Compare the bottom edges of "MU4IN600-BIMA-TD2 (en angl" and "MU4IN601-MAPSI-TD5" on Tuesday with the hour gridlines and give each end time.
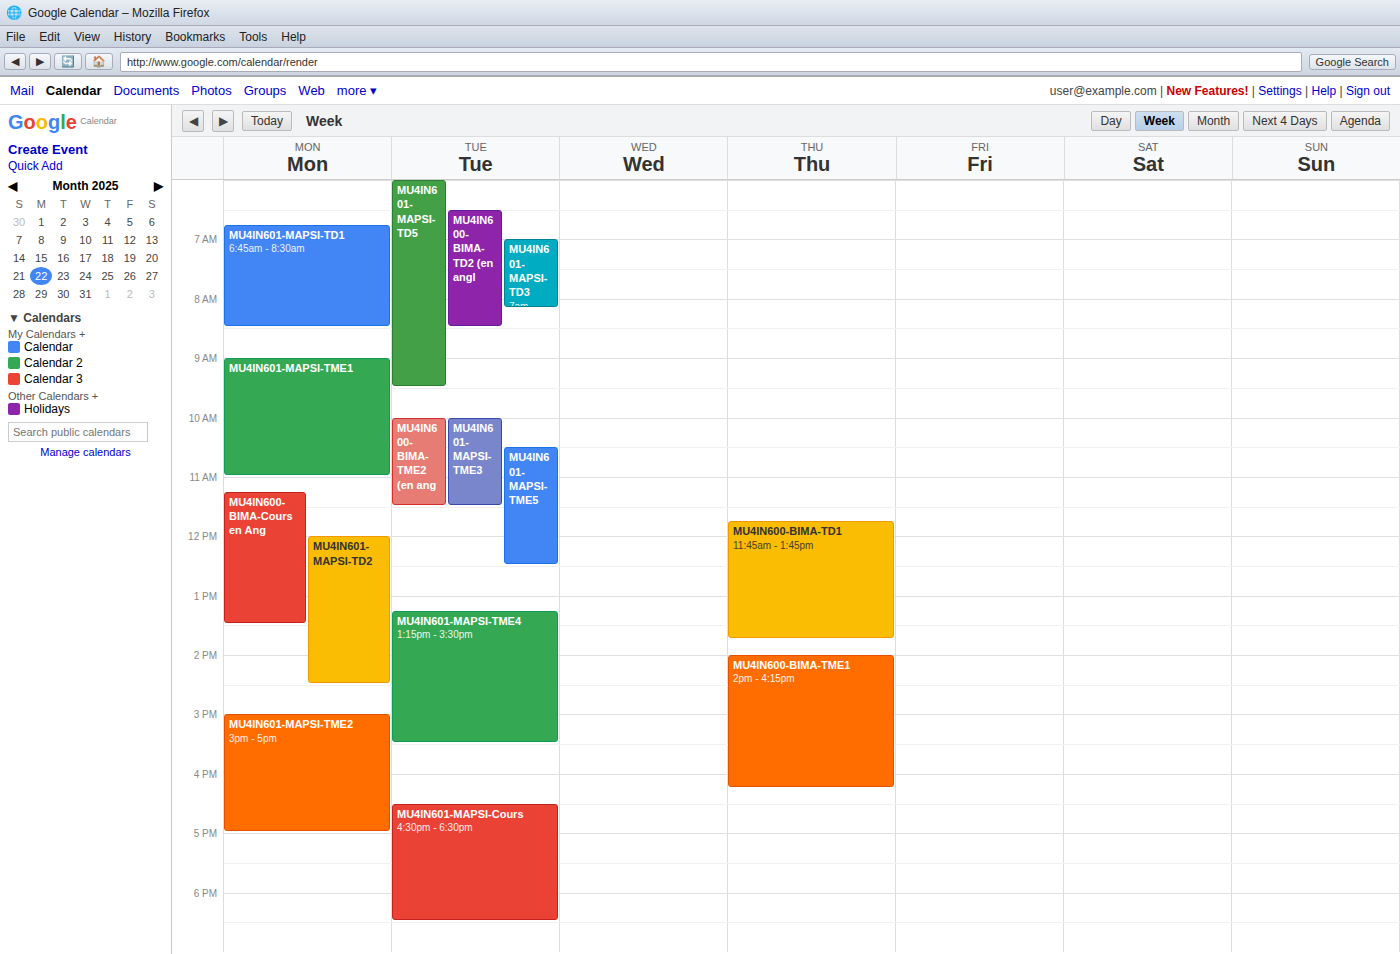
"MU4IN600-BIMA-TD2 (en angl": 08:30, halfway between the 08:00 and 09:00 lines. "MU4IN601-MAPSI-TD5": 09:30, halfway between the 09:00 and 10:00 lines.